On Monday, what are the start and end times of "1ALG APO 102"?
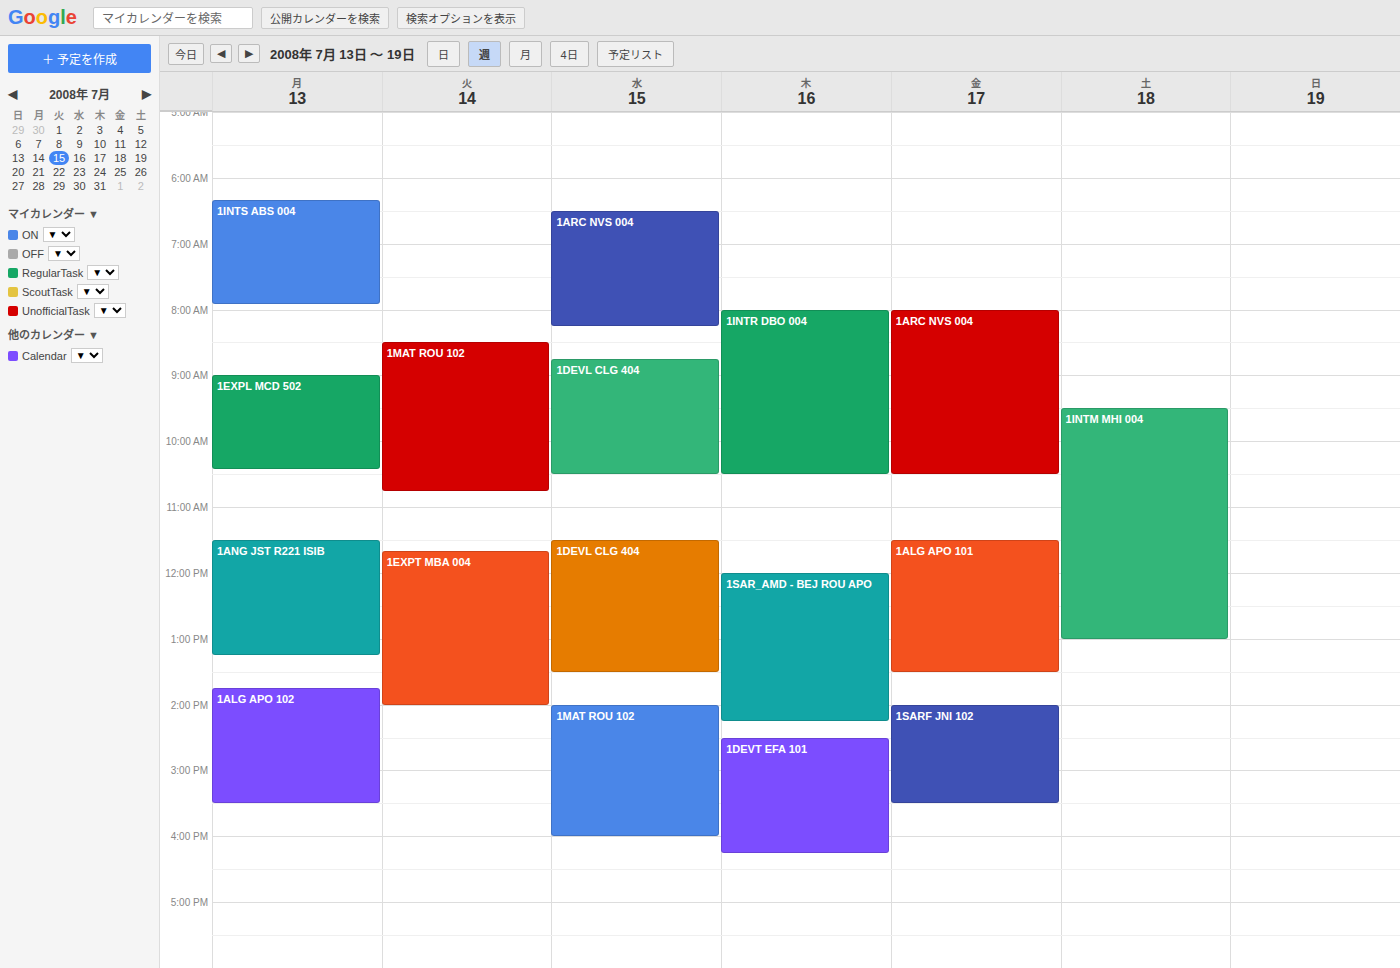
1:45 PM to 3:30 PM